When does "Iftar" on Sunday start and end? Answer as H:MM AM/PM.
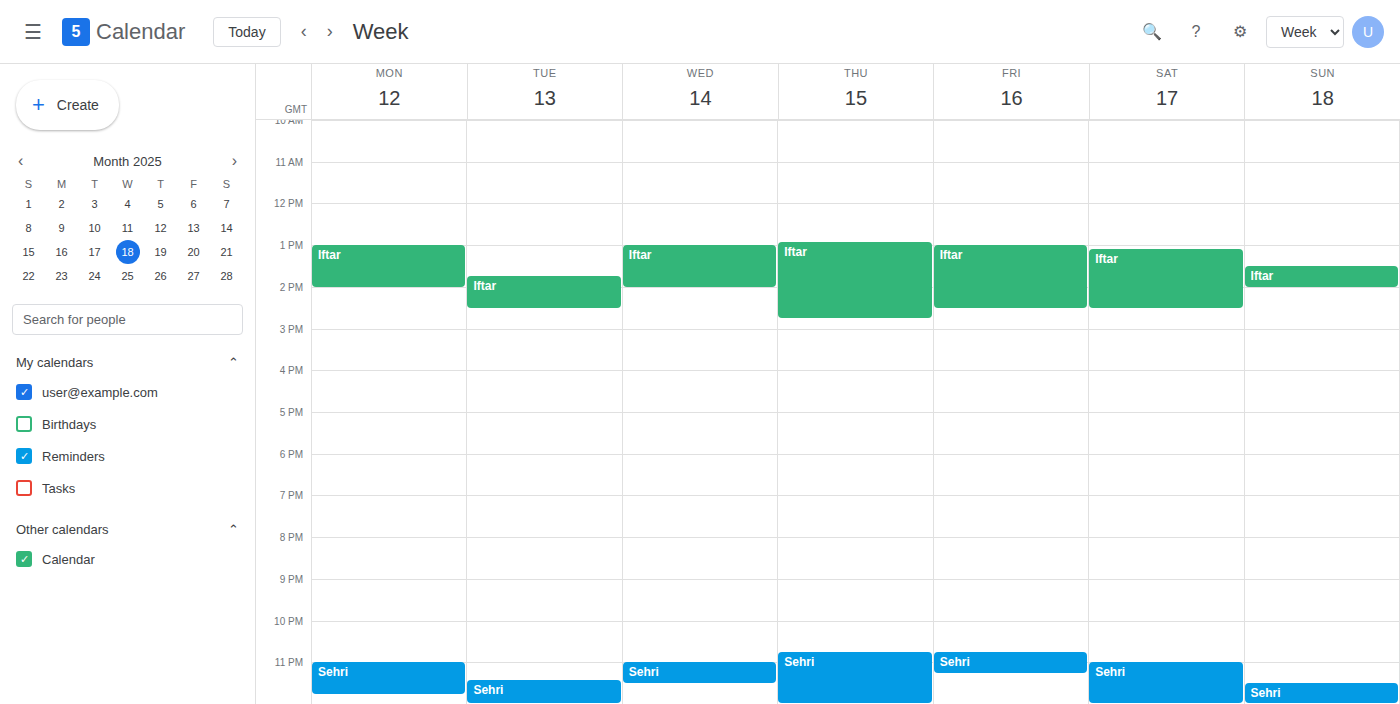
1:30 PM to 2:00 PM